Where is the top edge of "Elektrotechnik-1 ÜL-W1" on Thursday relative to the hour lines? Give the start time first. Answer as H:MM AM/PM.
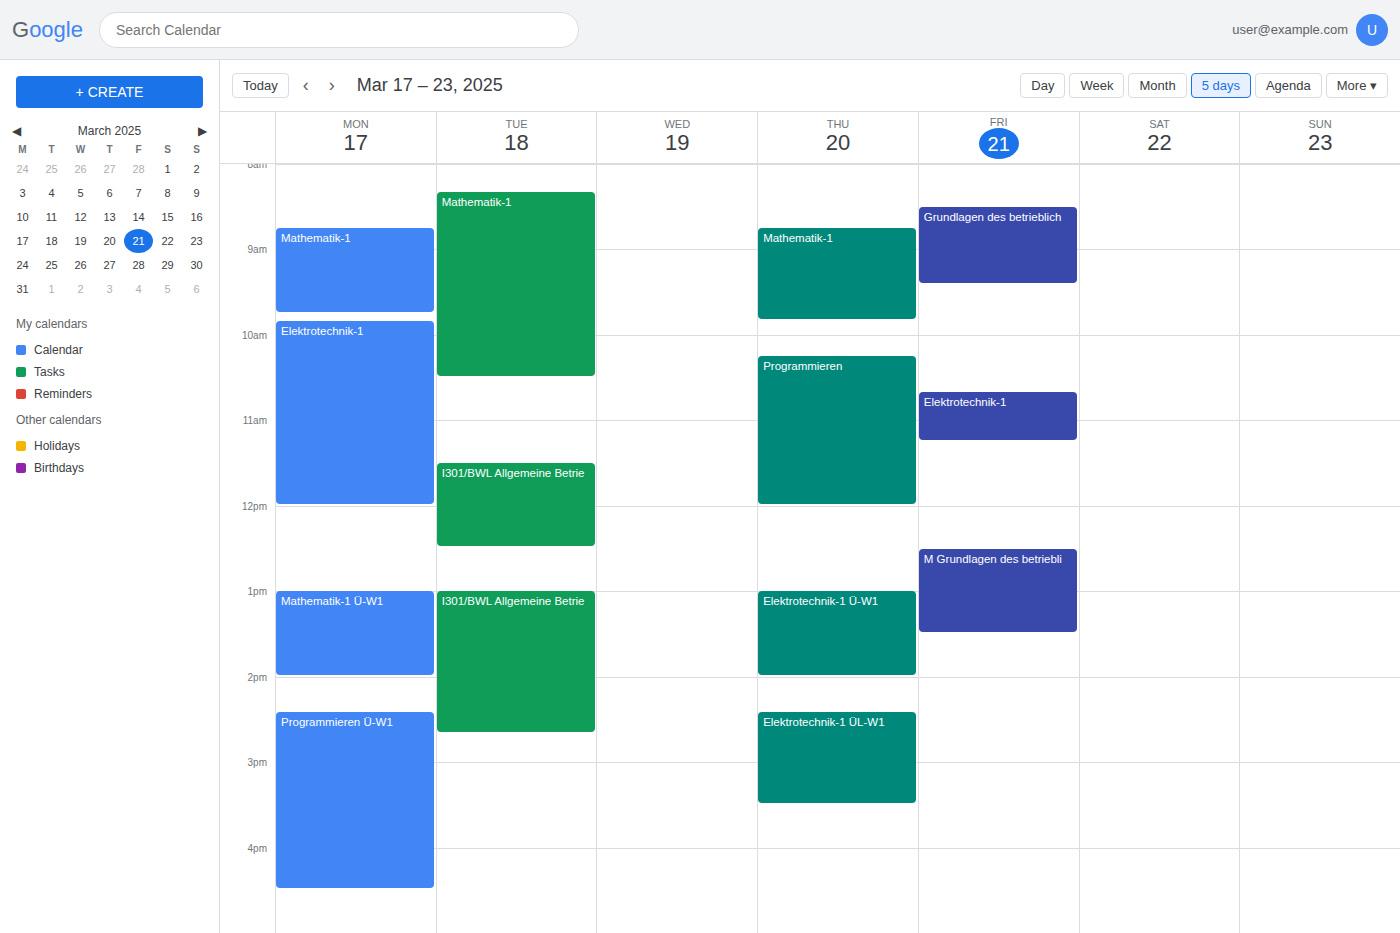
2:25 PM -- neither: 25 minutes below the 2 PM line and 35 minutes above the 3 PM line.